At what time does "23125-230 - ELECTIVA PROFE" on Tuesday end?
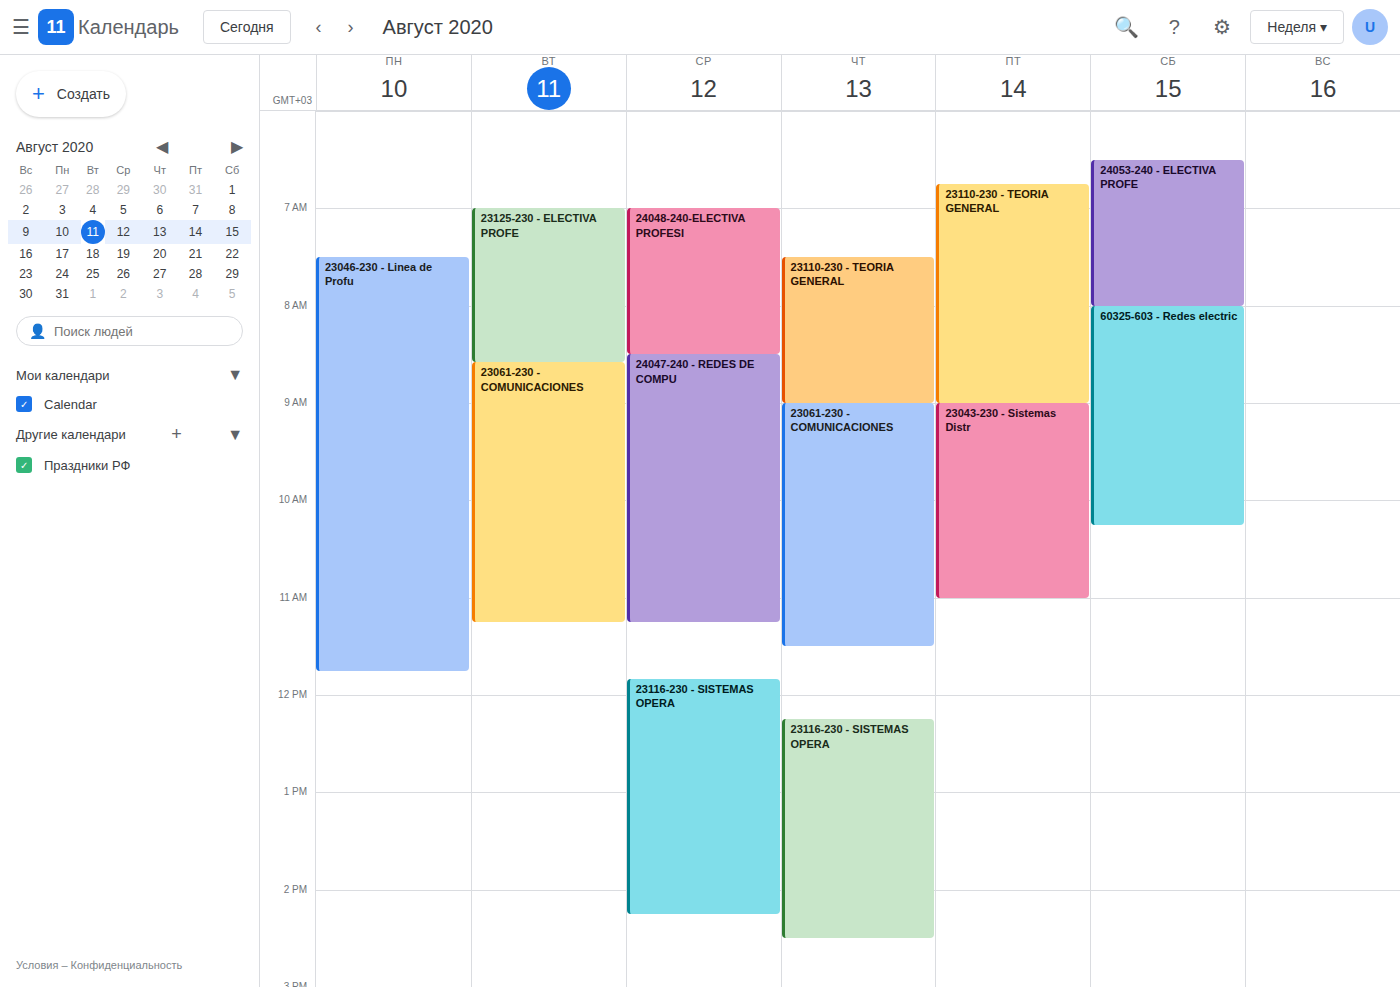
08:35